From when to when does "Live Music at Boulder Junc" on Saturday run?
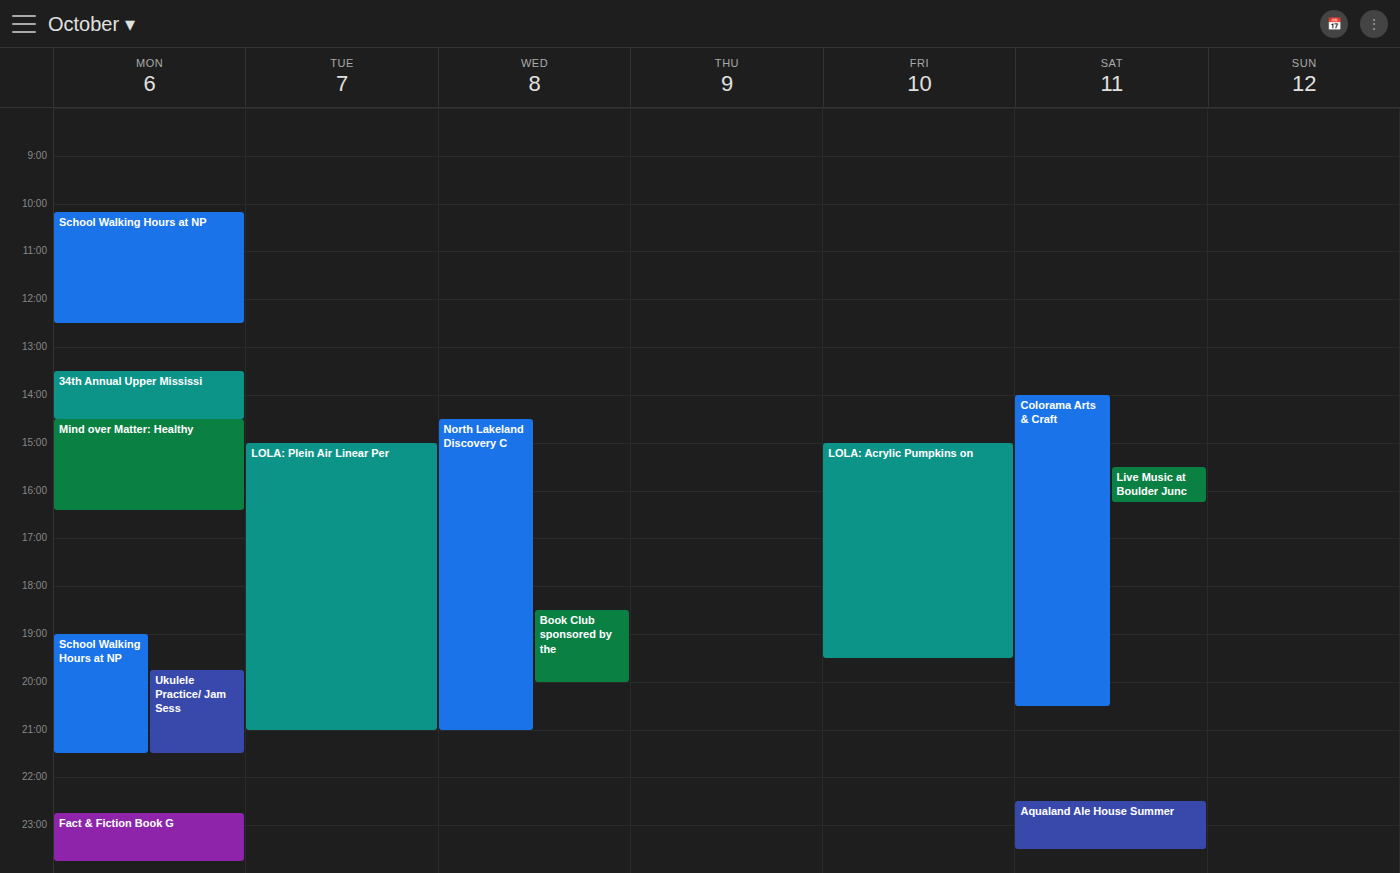
3:30 PM to 4:15 PM